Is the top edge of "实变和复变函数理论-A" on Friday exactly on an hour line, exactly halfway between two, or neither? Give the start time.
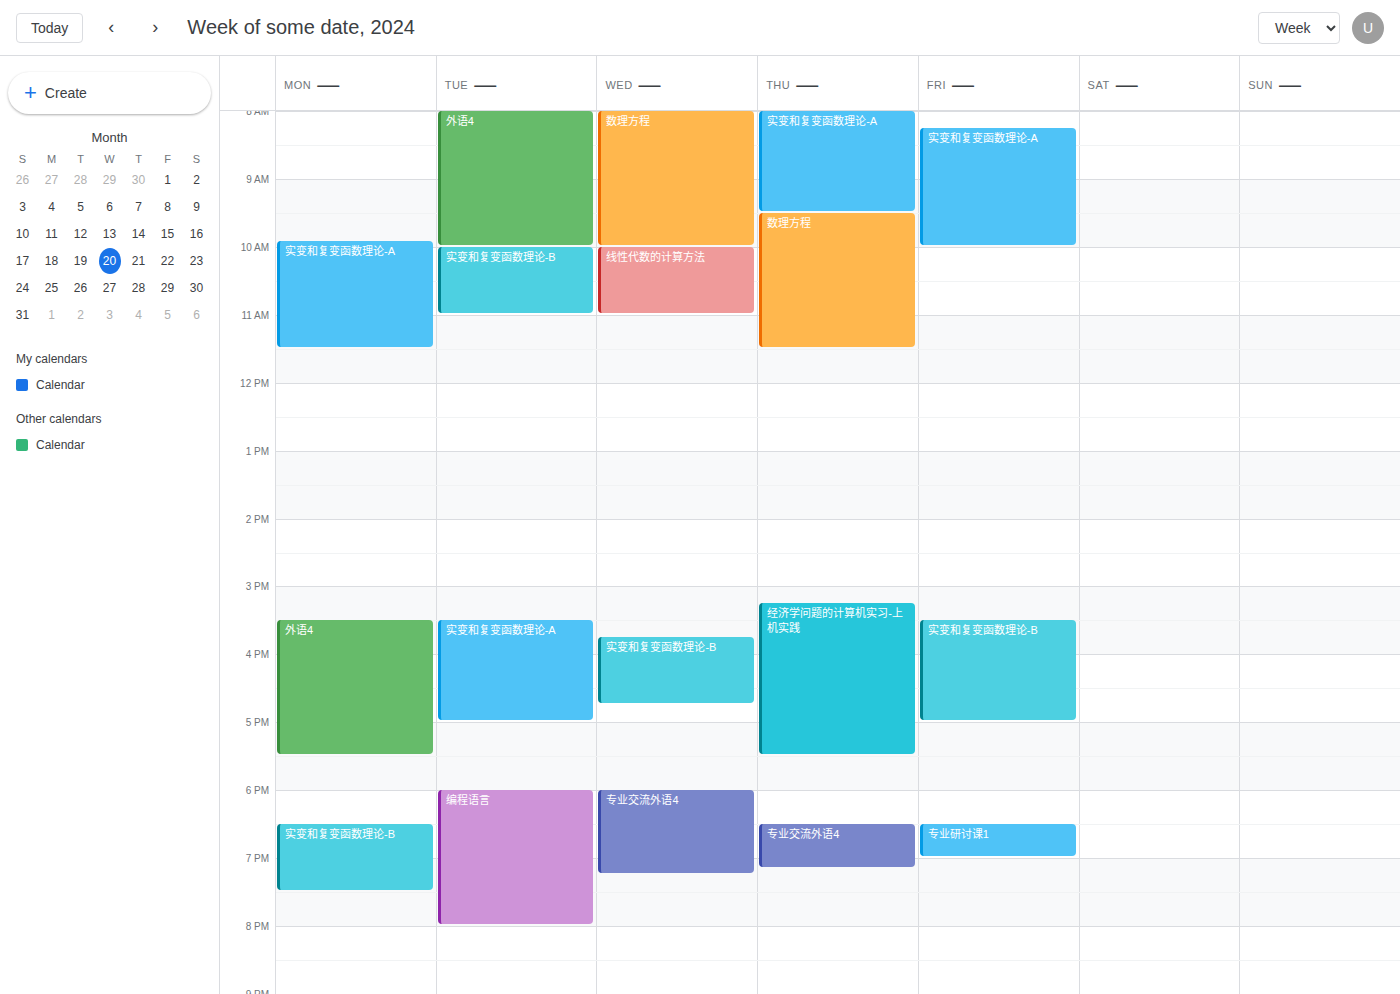
8:15 AM -- neither: a quarter of the way from the 8 AM line to the 9 AM line.